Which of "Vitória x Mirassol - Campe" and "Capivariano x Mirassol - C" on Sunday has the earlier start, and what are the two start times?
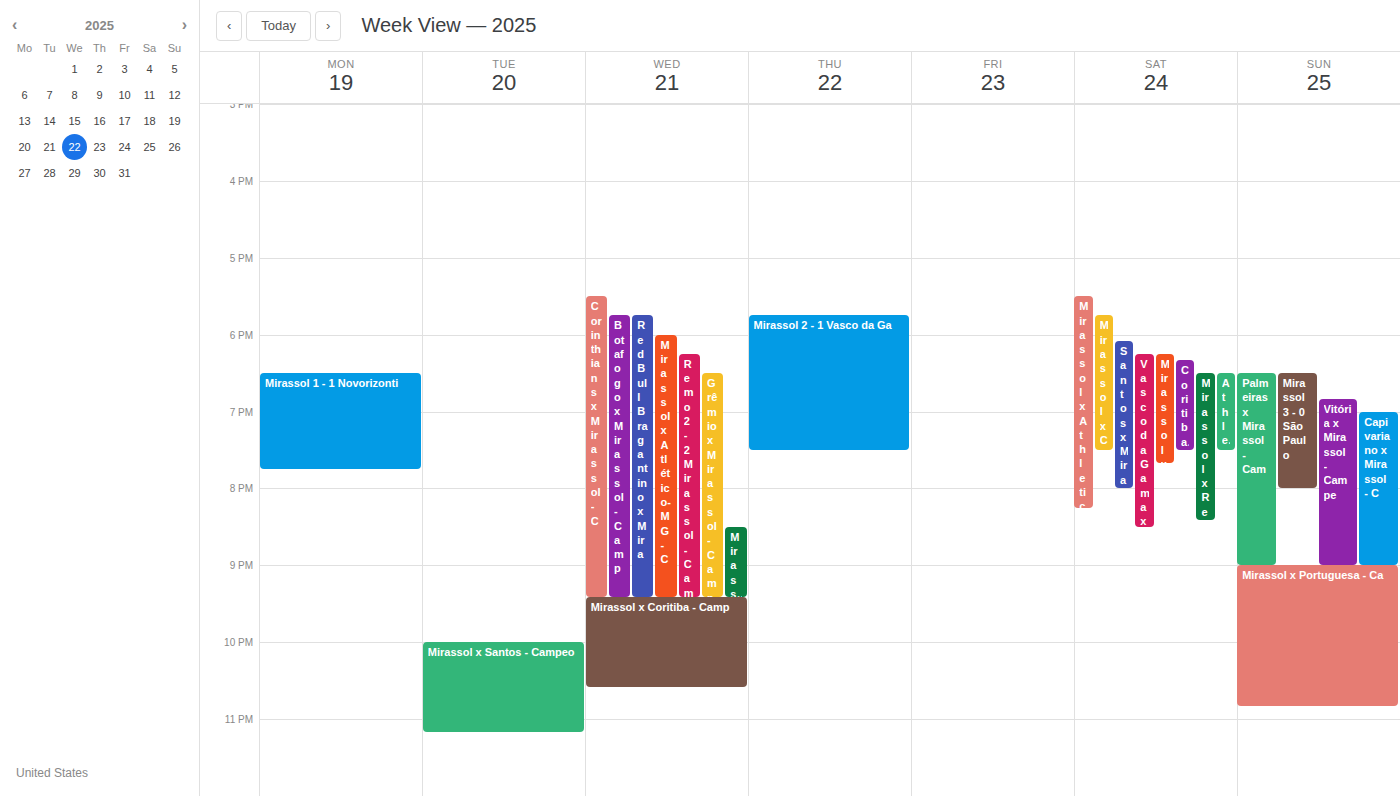
"Vitória x Mirassol - Campe" 6:50 PM; "Capivariano x Mirassol - C" 7:00 PM.